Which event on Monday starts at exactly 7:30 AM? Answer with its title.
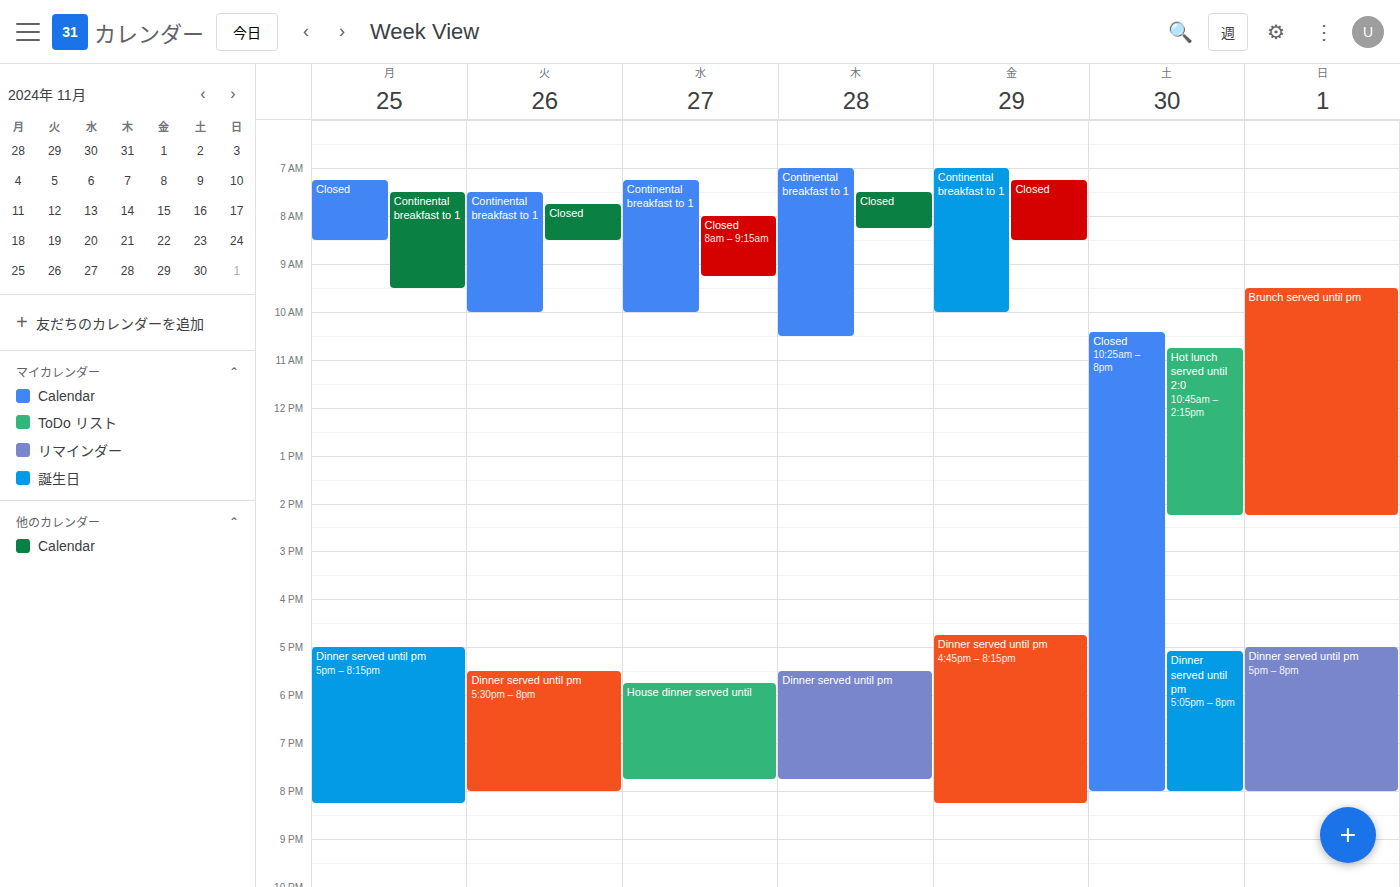
"Continental breakfast to 1"